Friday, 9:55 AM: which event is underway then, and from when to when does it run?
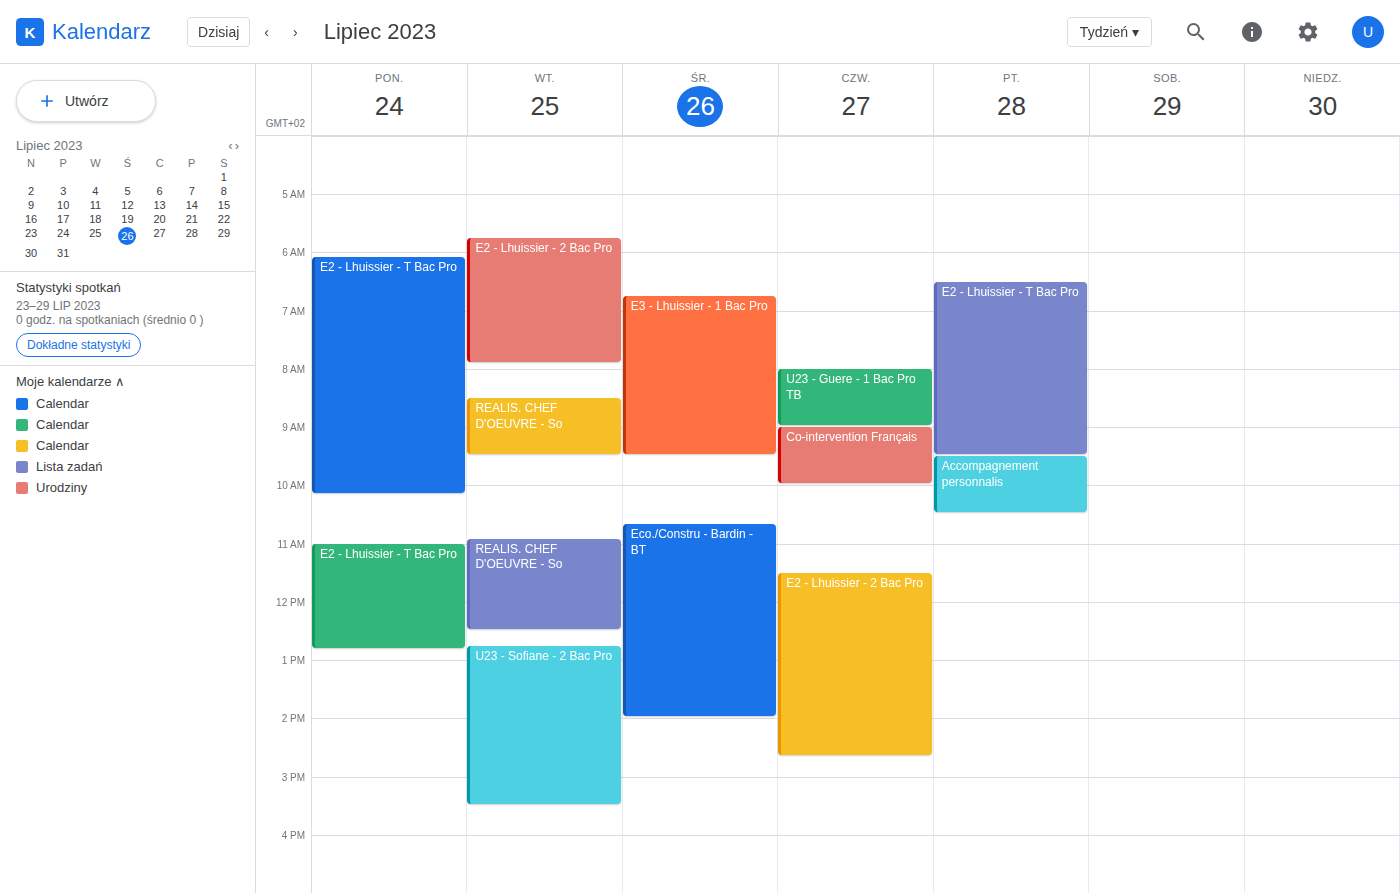
"Accompagnement personnalis", 9:30 AM to 10:30 AM